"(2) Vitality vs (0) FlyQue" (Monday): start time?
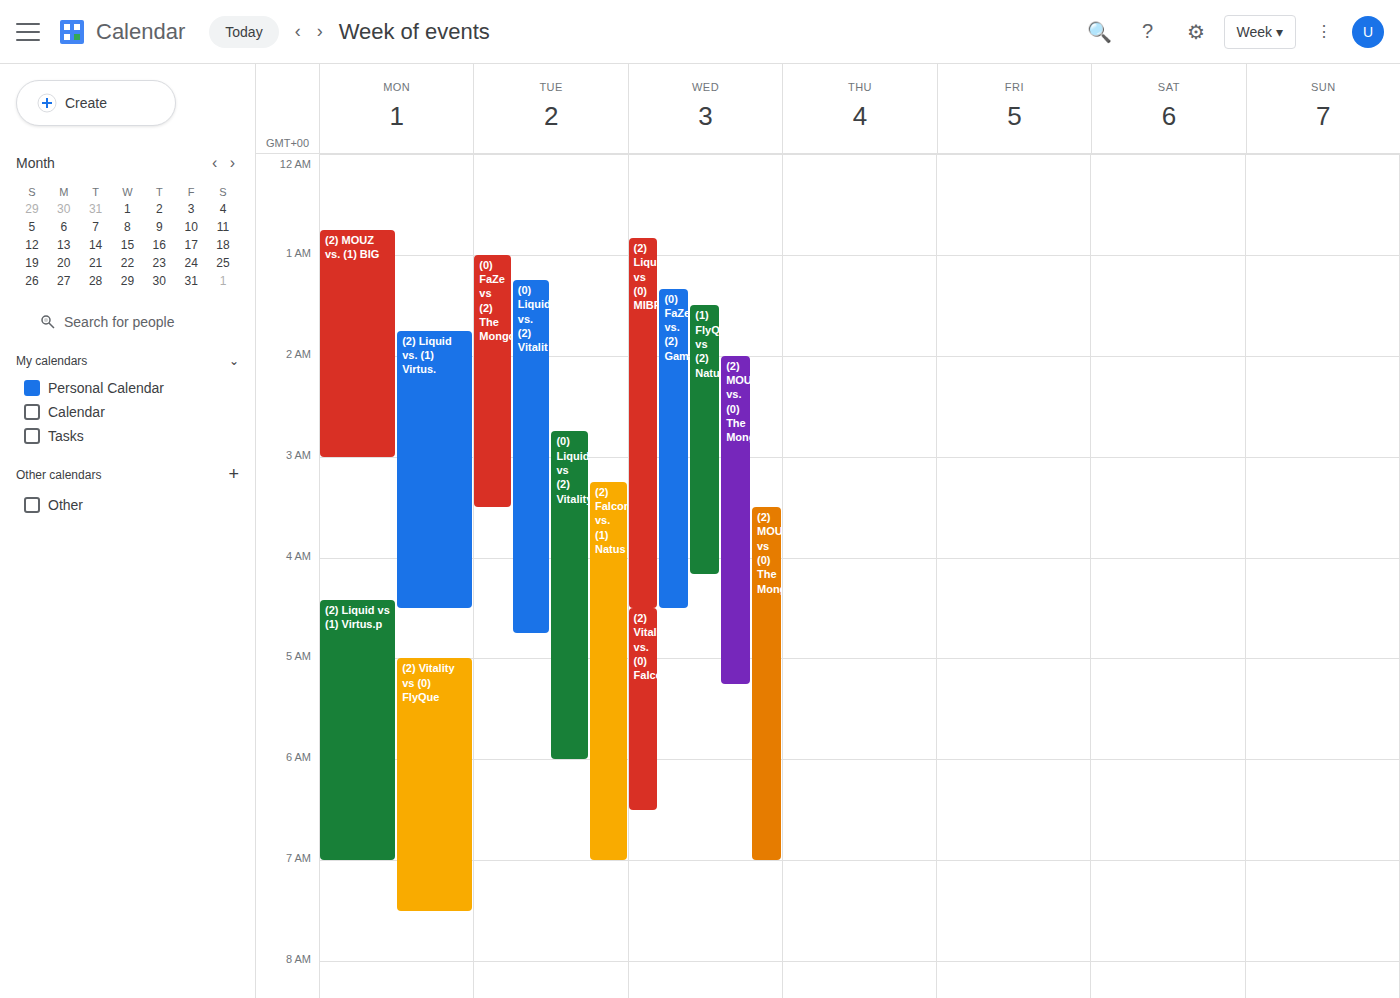
5:00 AM